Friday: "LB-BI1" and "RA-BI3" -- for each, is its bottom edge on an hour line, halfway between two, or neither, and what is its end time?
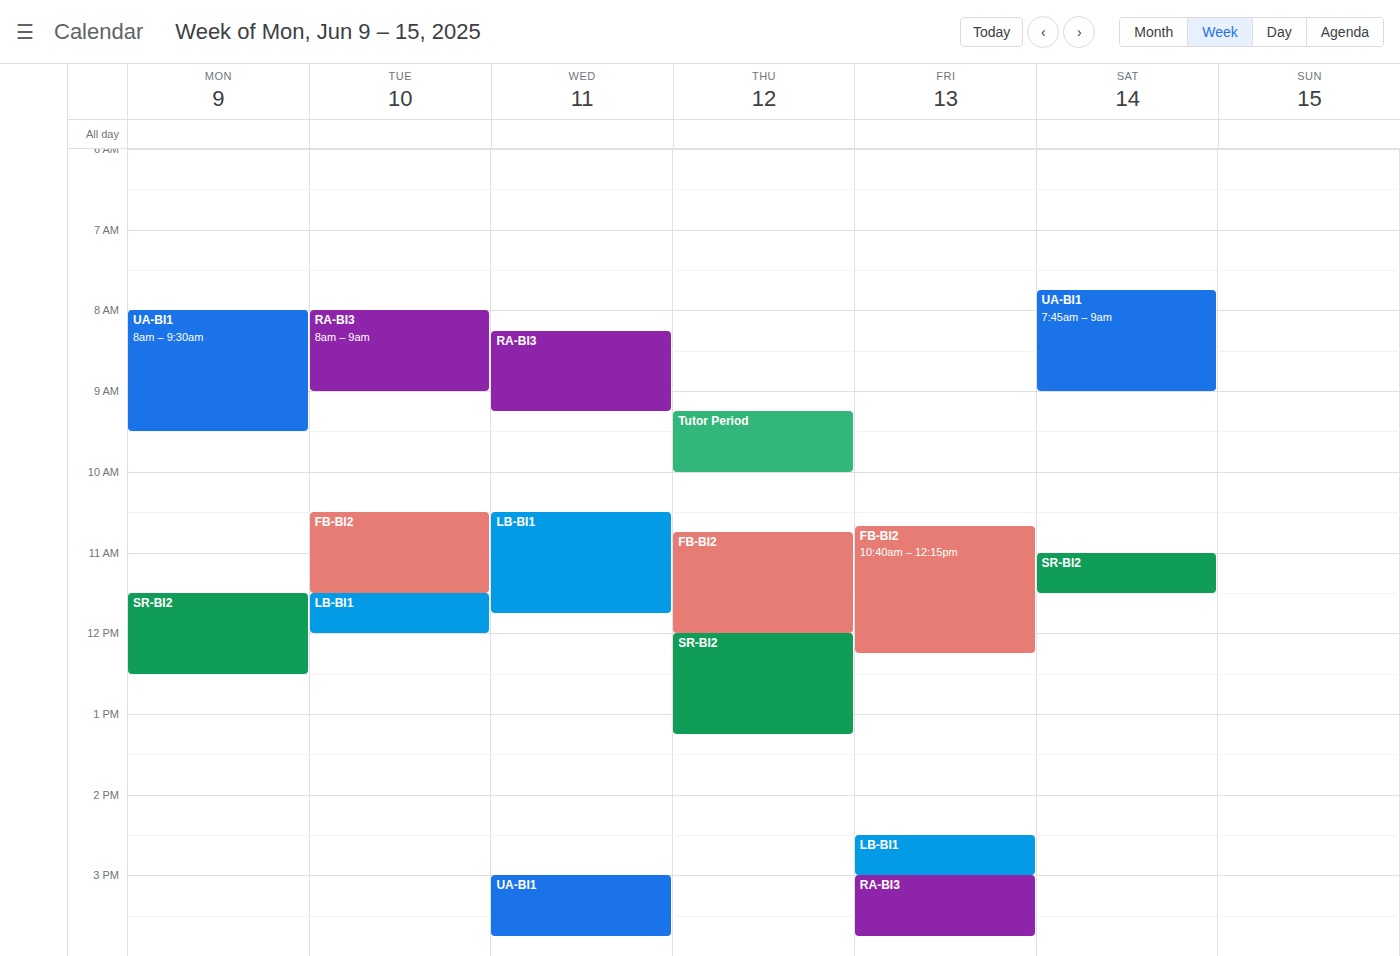
"LB-BI1": 3:00 PM, exactly on the 3 PM line. "RA-BI3": 3:45 PM, neither: three quarters of the way from the 3 PM line to the 4 PM line.